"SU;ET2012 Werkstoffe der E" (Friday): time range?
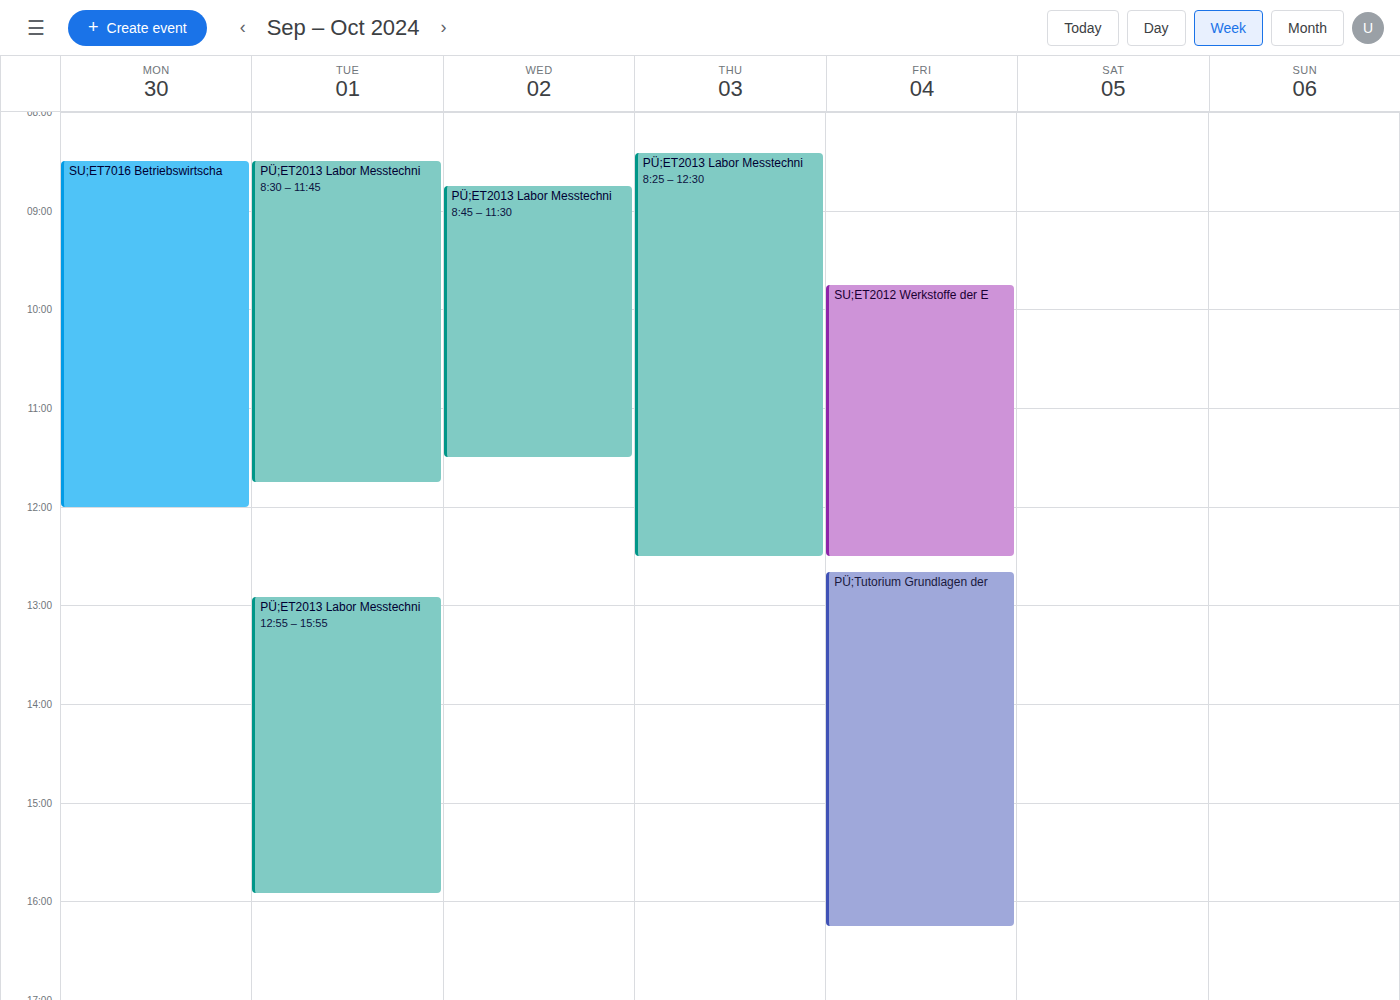
9:45 AM to 12:30 PM